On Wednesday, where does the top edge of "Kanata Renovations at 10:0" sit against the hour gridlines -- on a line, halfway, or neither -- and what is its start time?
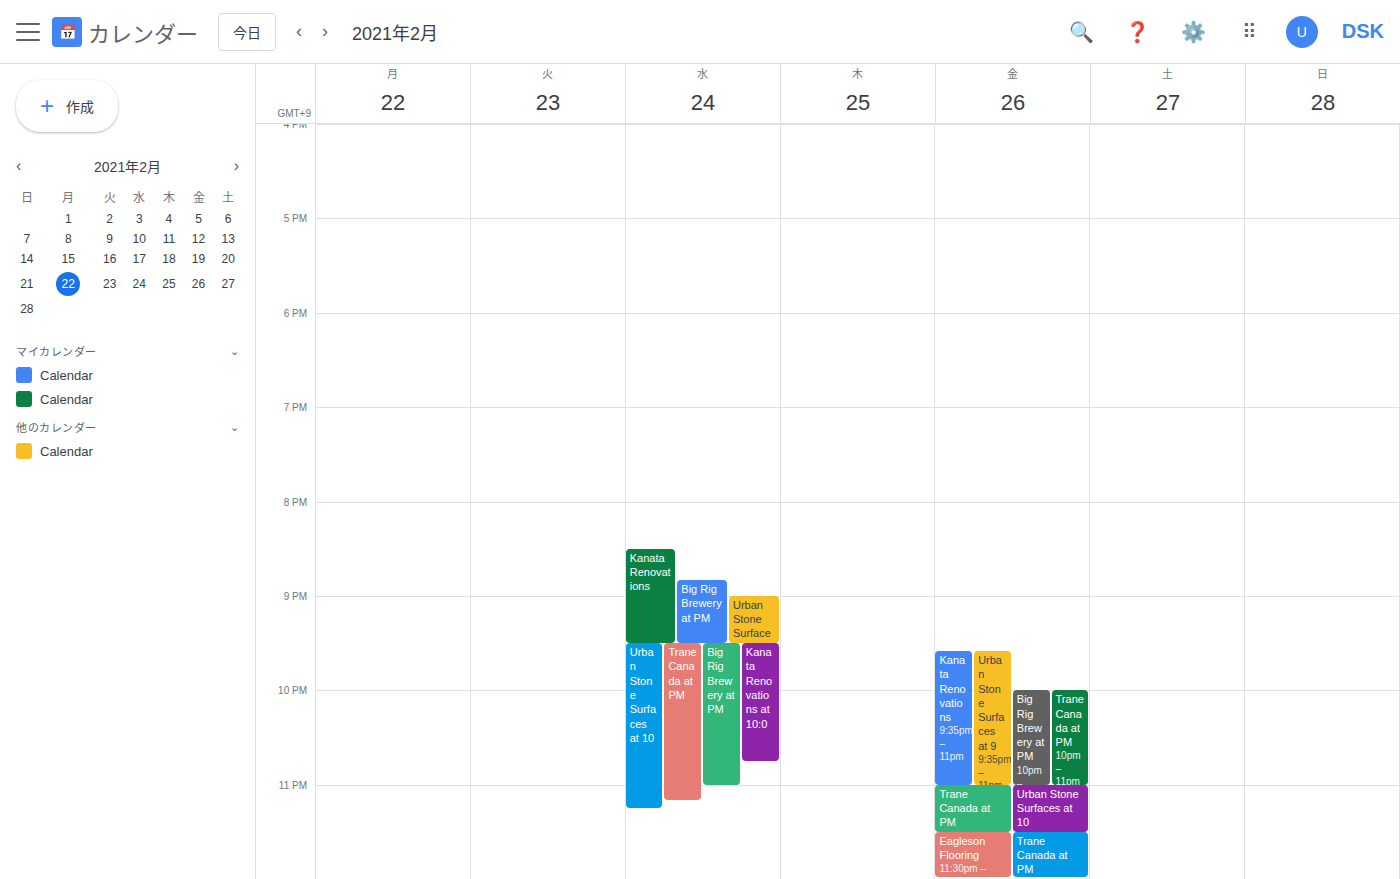
9:30 PM -- halfway between the 9 PM and 10 PM lines.